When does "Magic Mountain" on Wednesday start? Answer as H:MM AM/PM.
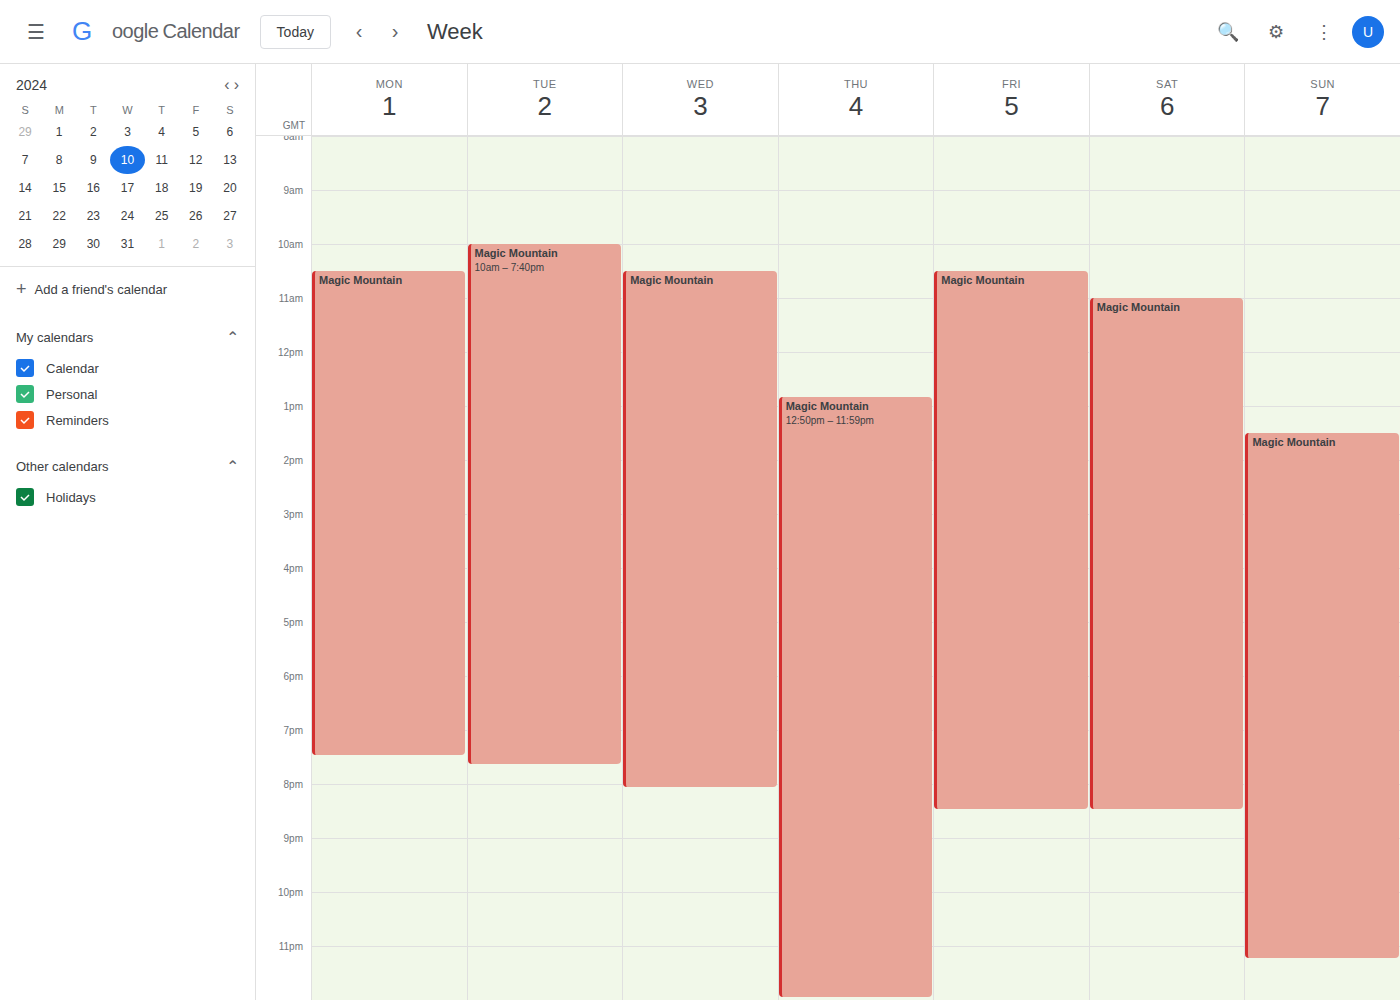
10:30 AM